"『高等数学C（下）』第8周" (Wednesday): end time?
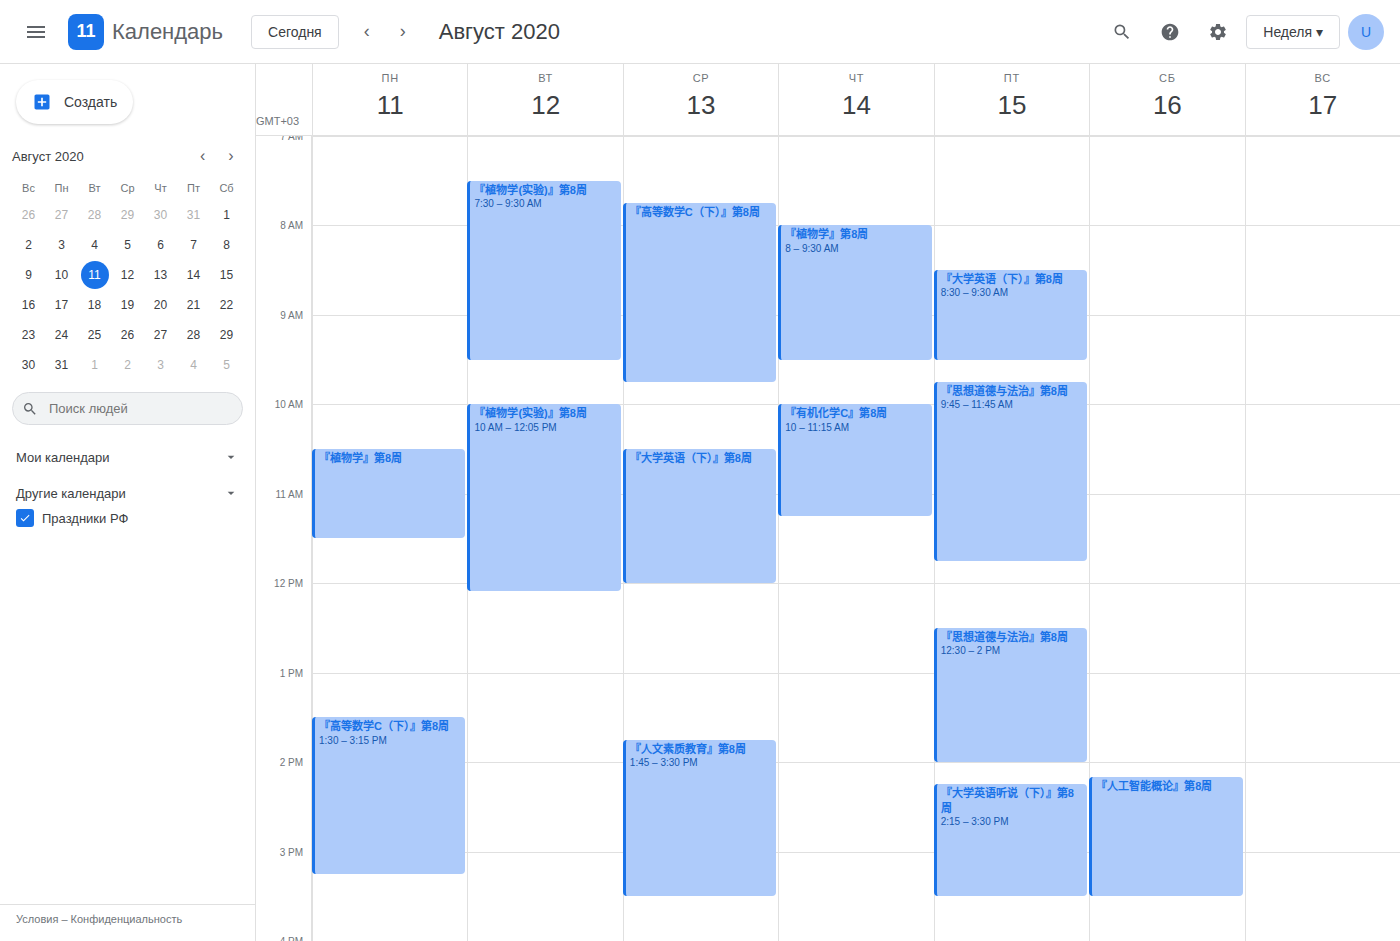
9:45 AM